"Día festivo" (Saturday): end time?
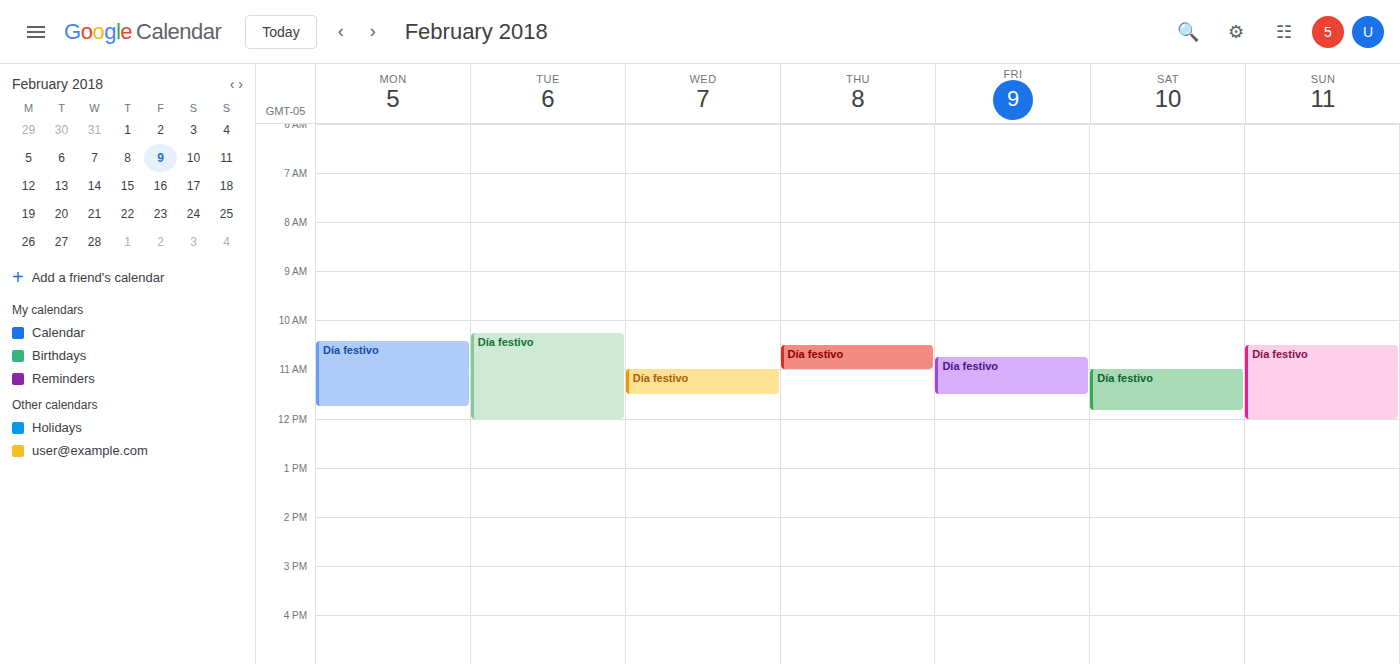
11:50 AM